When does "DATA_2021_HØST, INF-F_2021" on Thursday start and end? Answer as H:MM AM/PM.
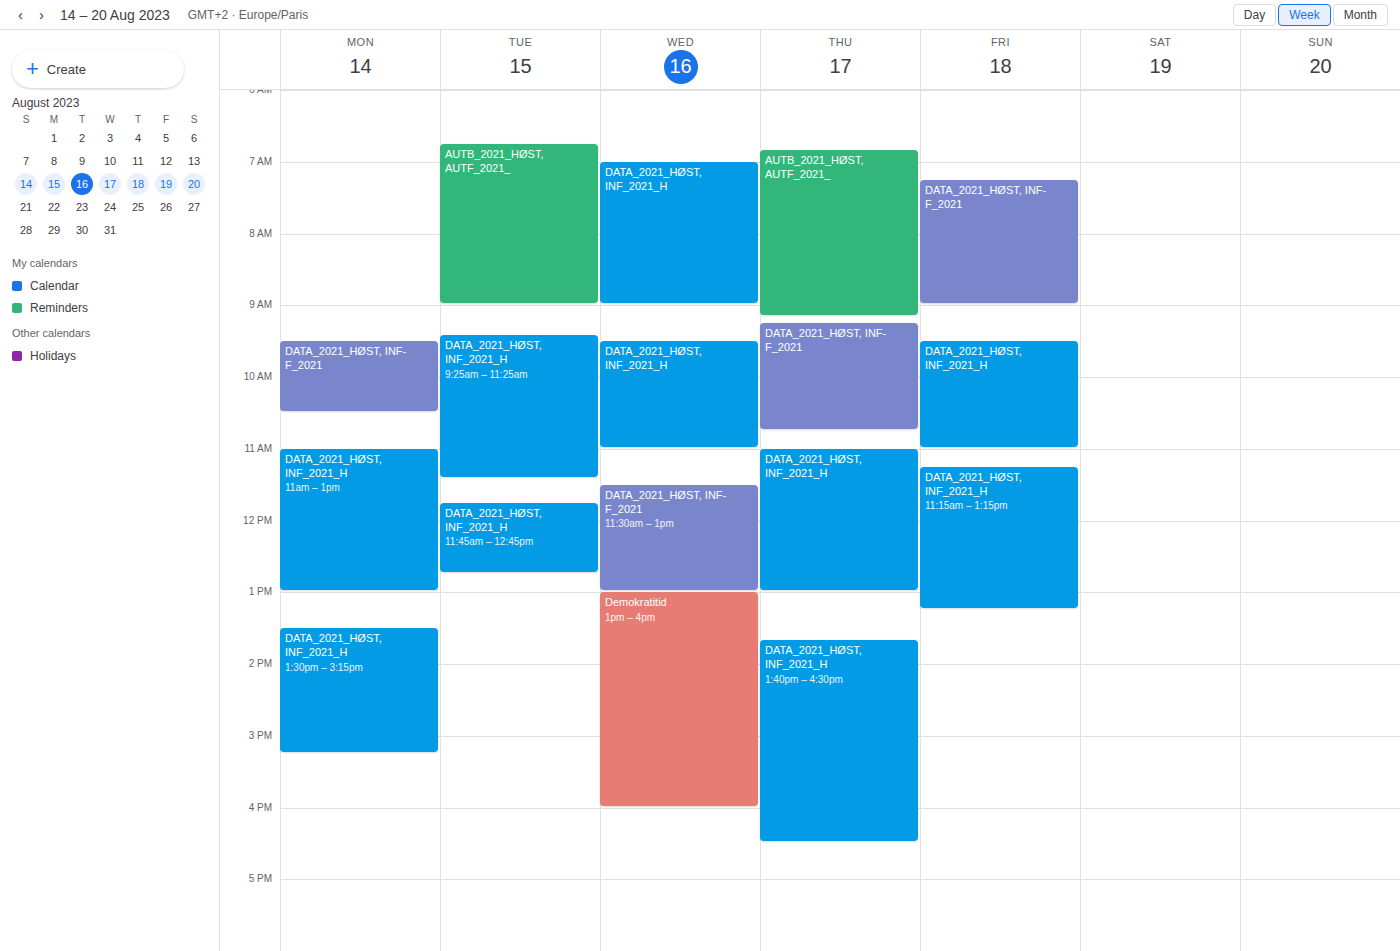
9:15 AM to 10:45 AM